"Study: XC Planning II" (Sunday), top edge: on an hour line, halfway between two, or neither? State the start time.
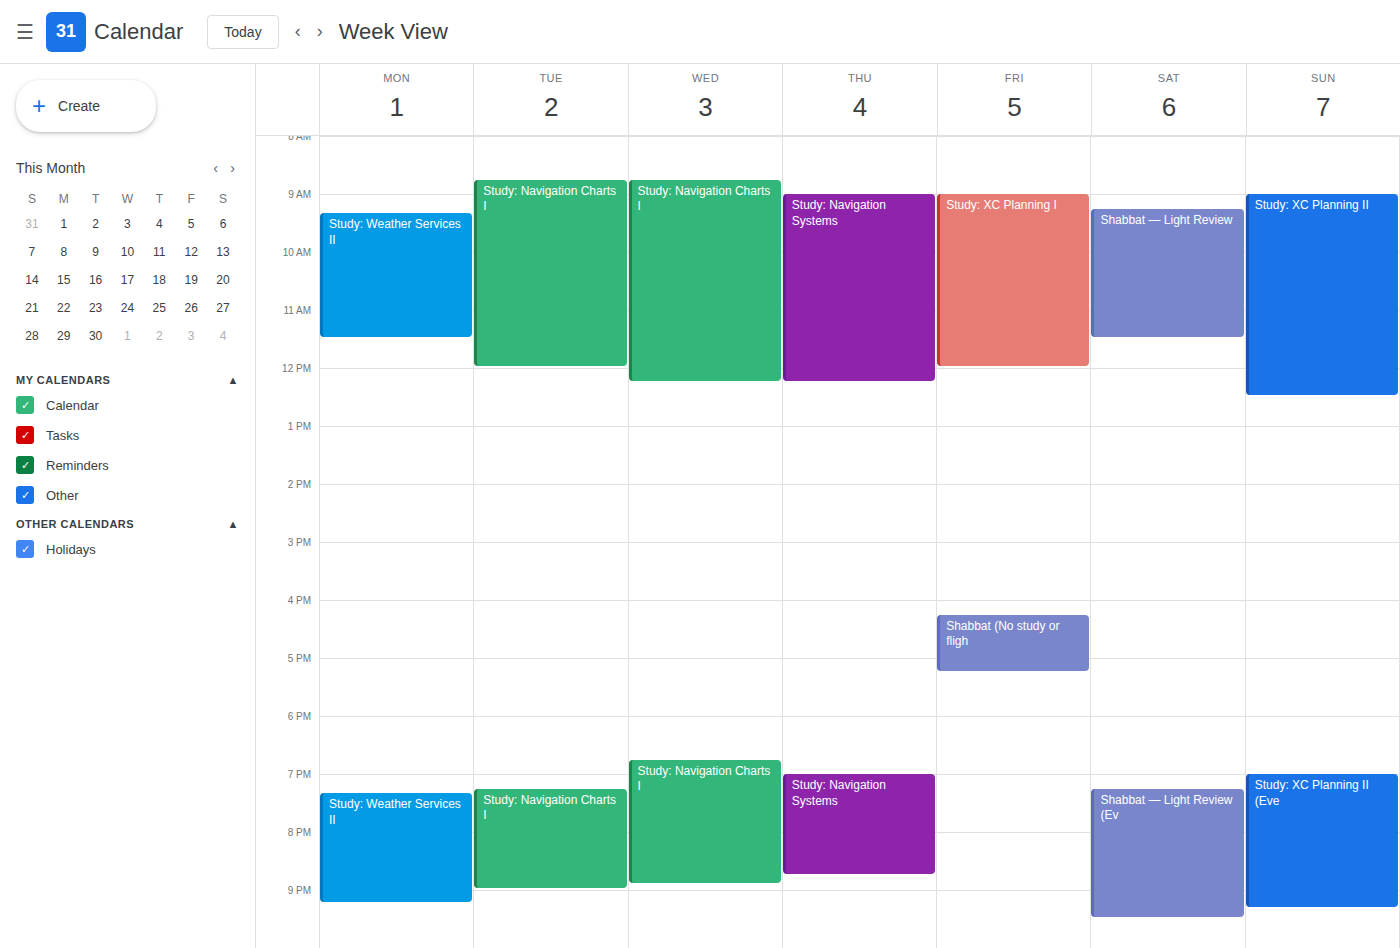
9:00 AM -- exactly on the 9 AM line.